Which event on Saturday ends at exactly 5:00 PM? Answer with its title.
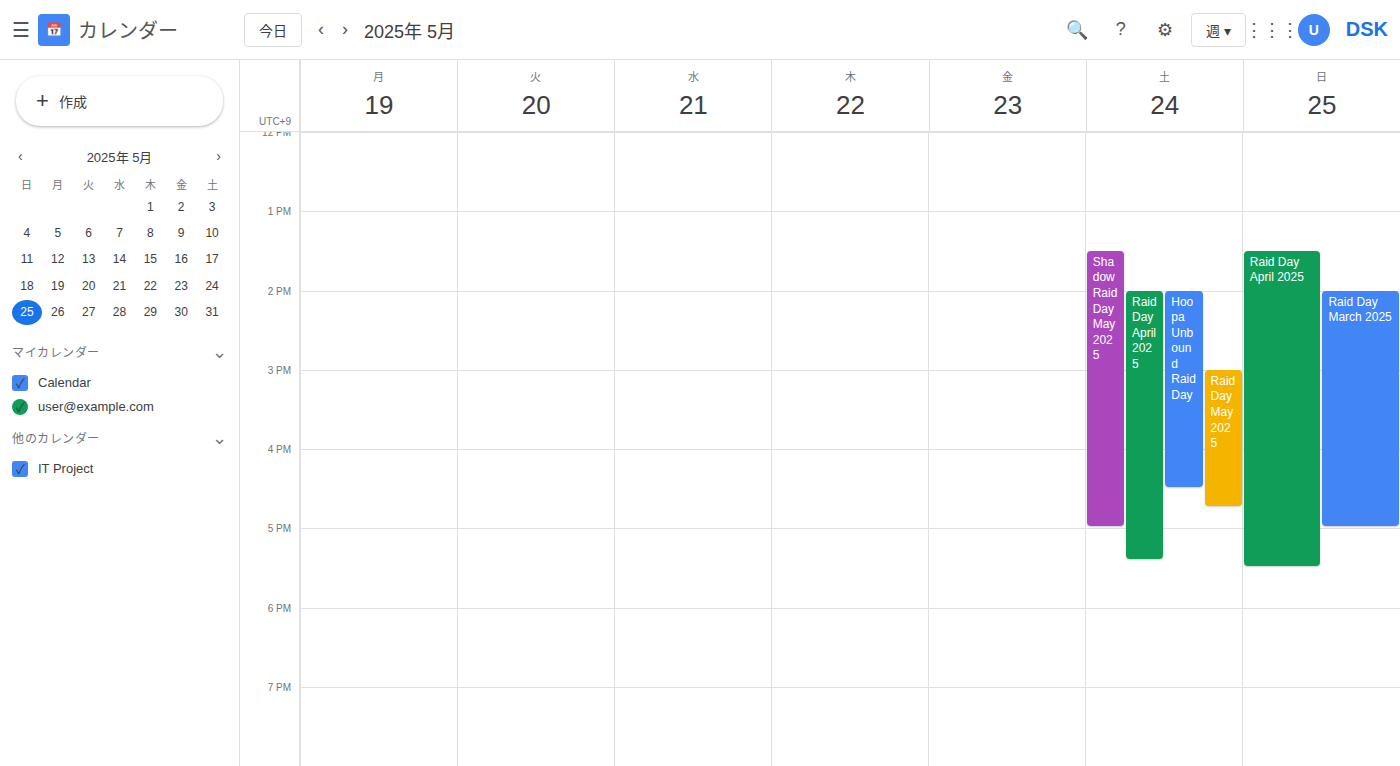
"Shadow Raid Day May 2025"